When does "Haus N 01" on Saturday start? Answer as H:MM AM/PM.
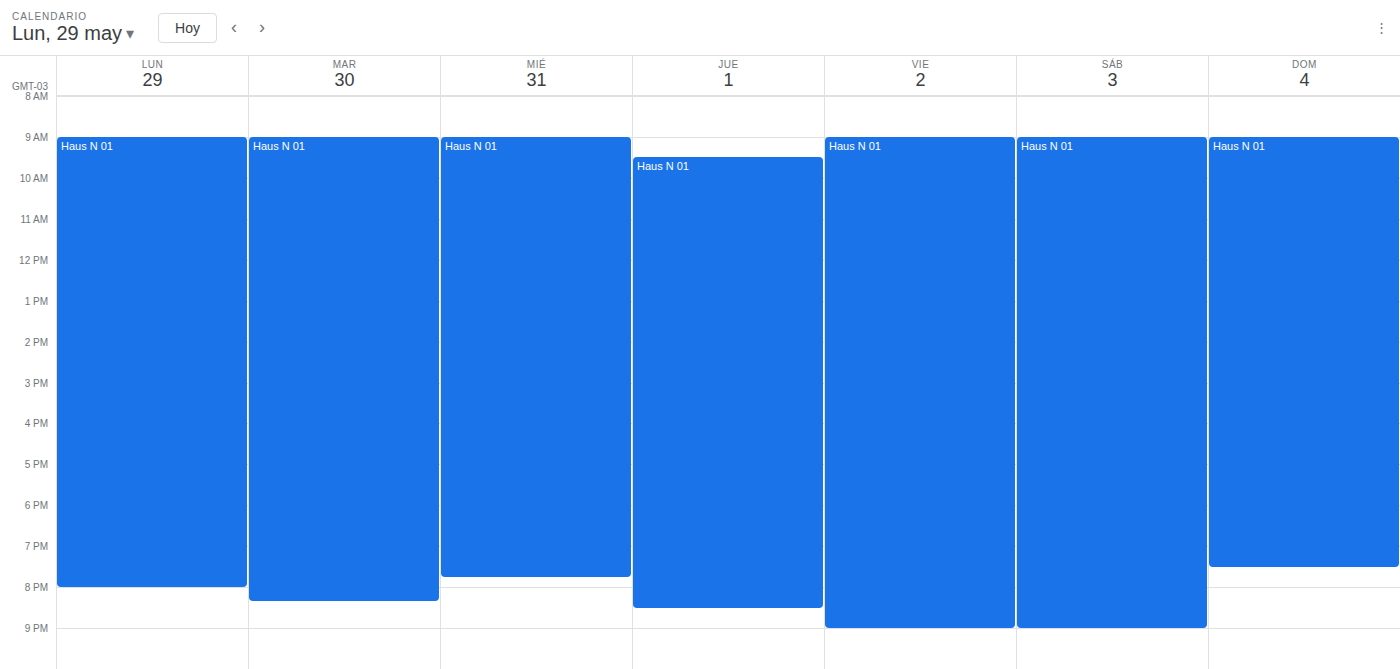
9:00 AM